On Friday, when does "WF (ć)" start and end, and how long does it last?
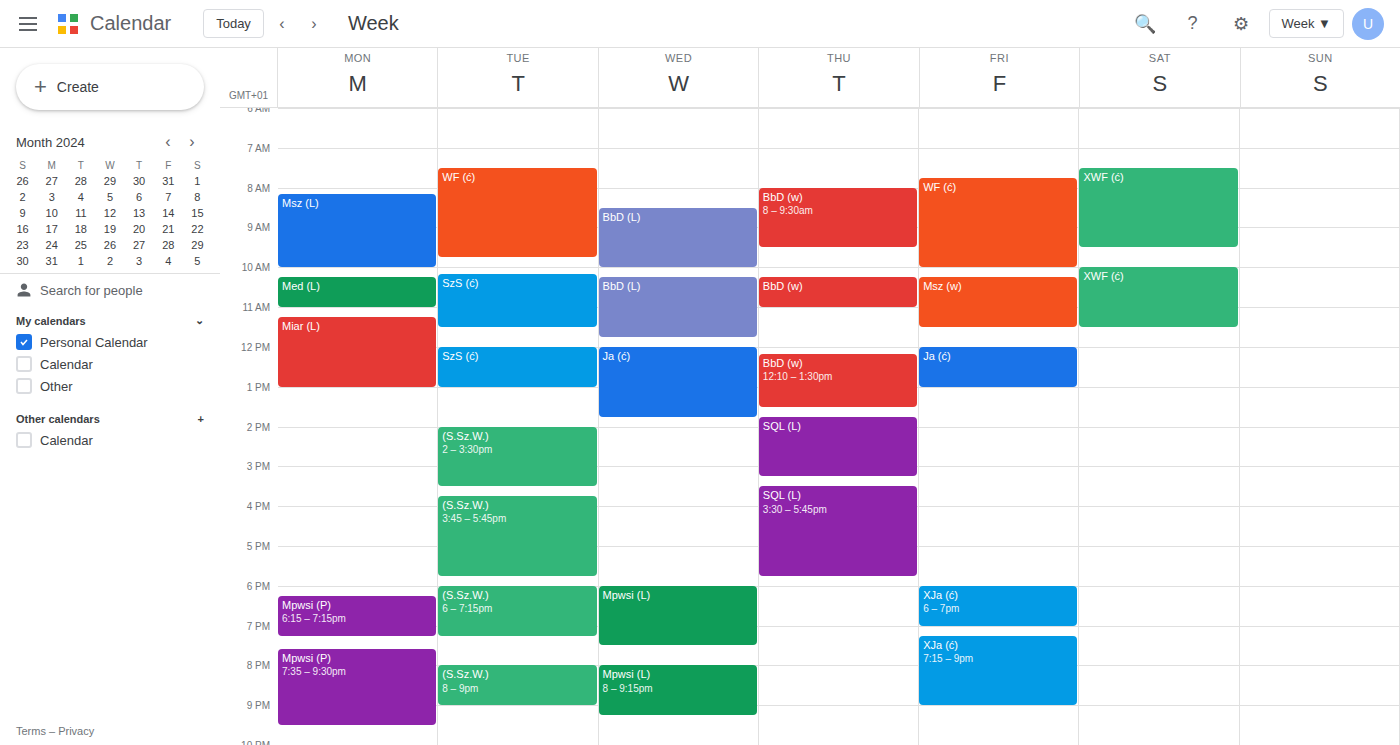
7:45 AM to 10:00 AM, 2 hours 15 minutes